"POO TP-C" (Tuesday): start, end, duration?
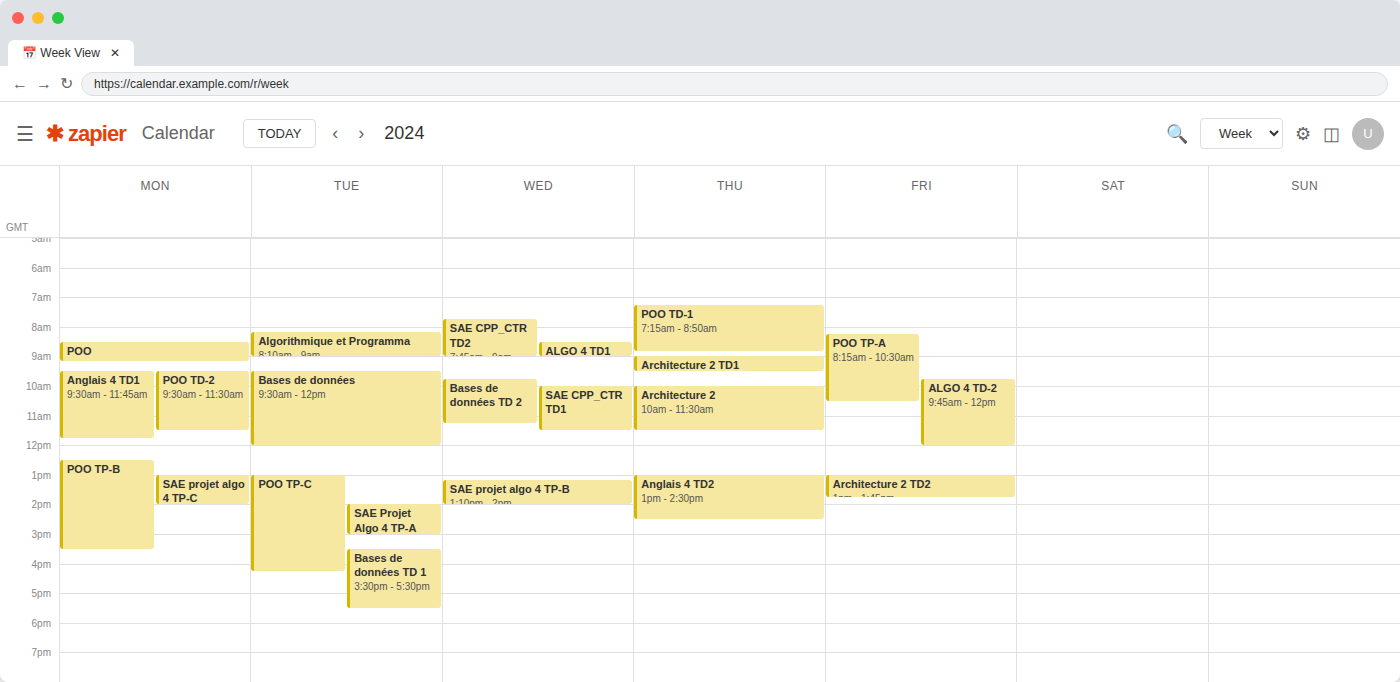
1:00 PM to 4:15 PM, 3 hours 15 minutes